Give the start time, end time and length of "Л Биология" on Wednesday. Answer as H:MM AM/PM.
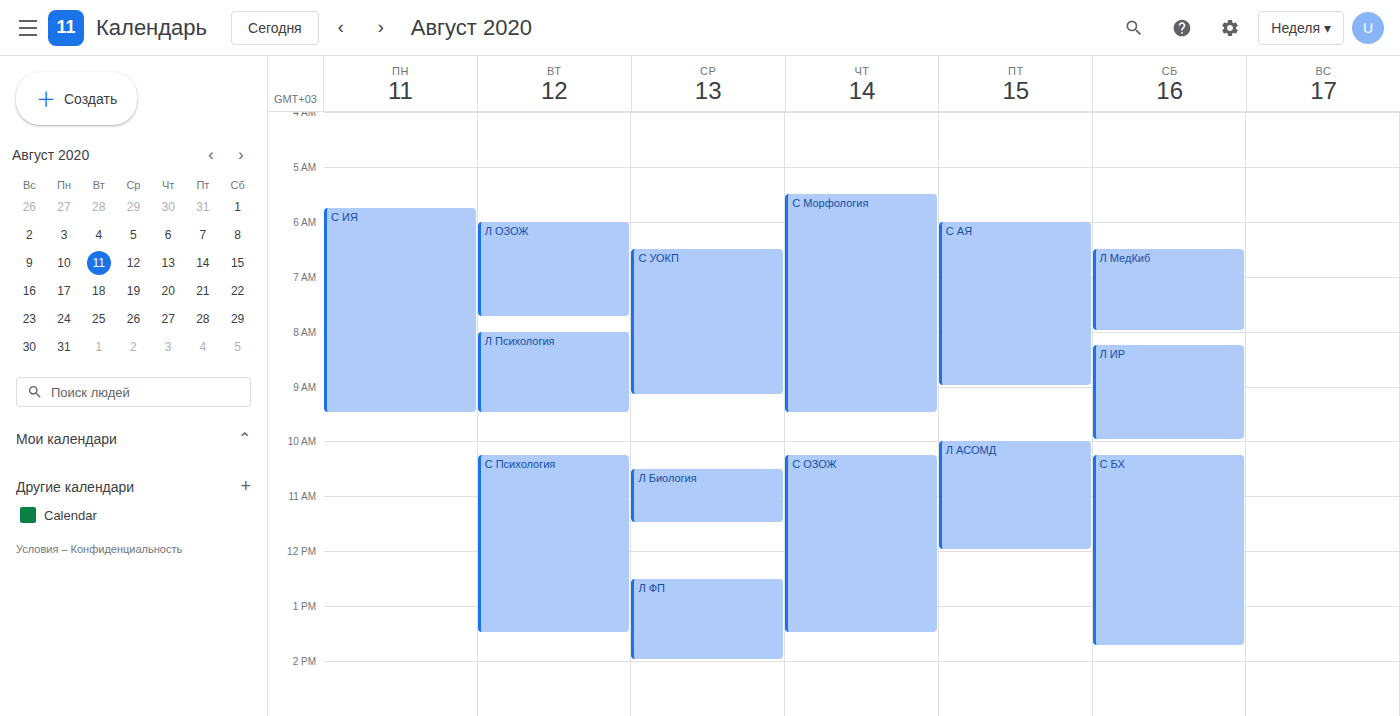
10:30 AM to 11:30 AM, 1 hour